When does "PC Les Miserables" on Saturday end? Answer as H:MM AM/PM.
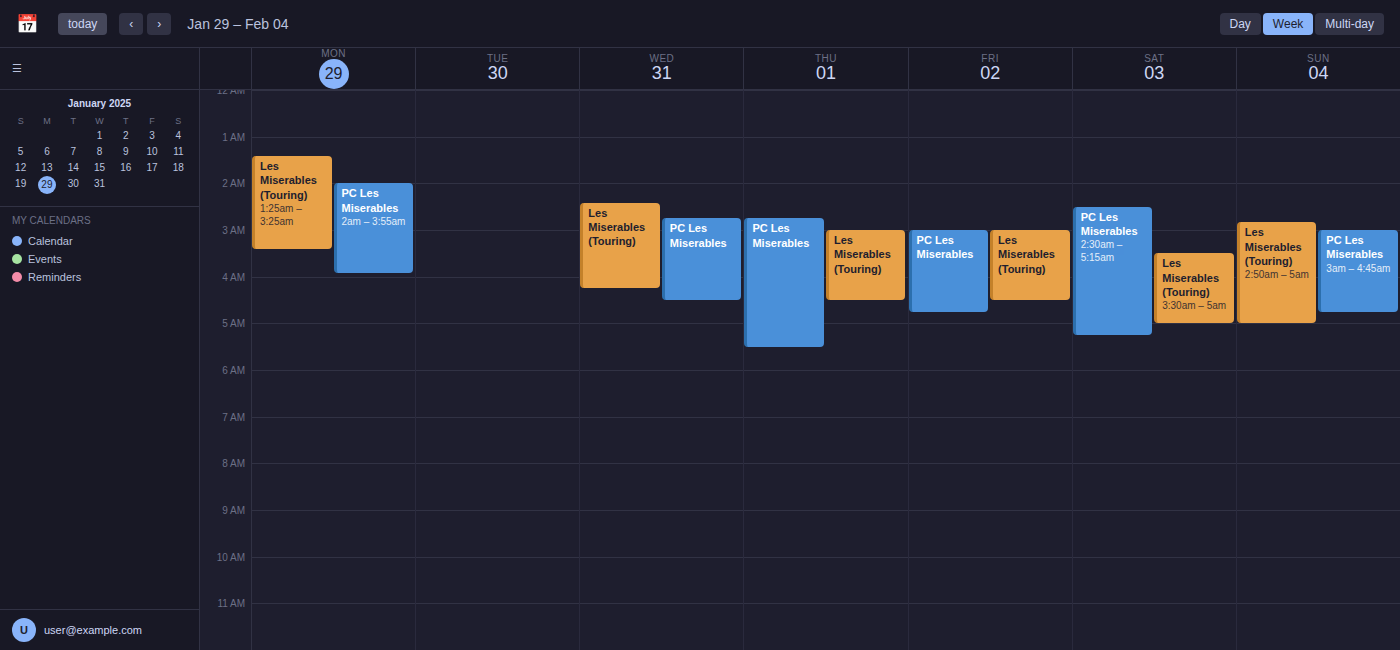
5:15 AM